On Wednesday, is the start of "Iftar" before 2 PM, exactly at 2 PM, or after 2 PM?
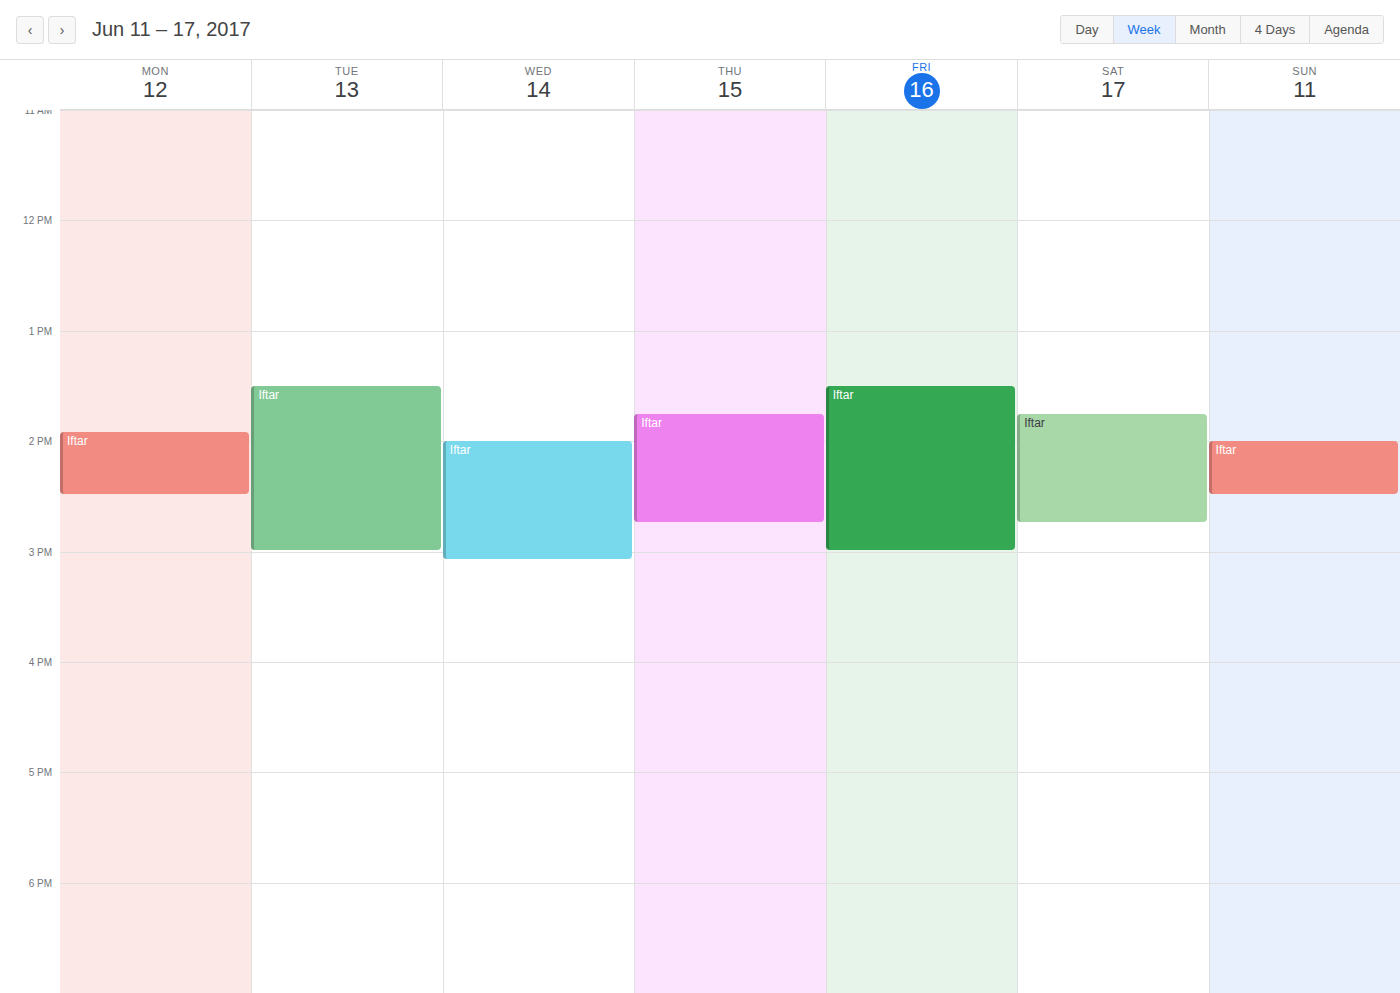
2:00 PM -- exactly at 2 PM, on the 2 PM line.